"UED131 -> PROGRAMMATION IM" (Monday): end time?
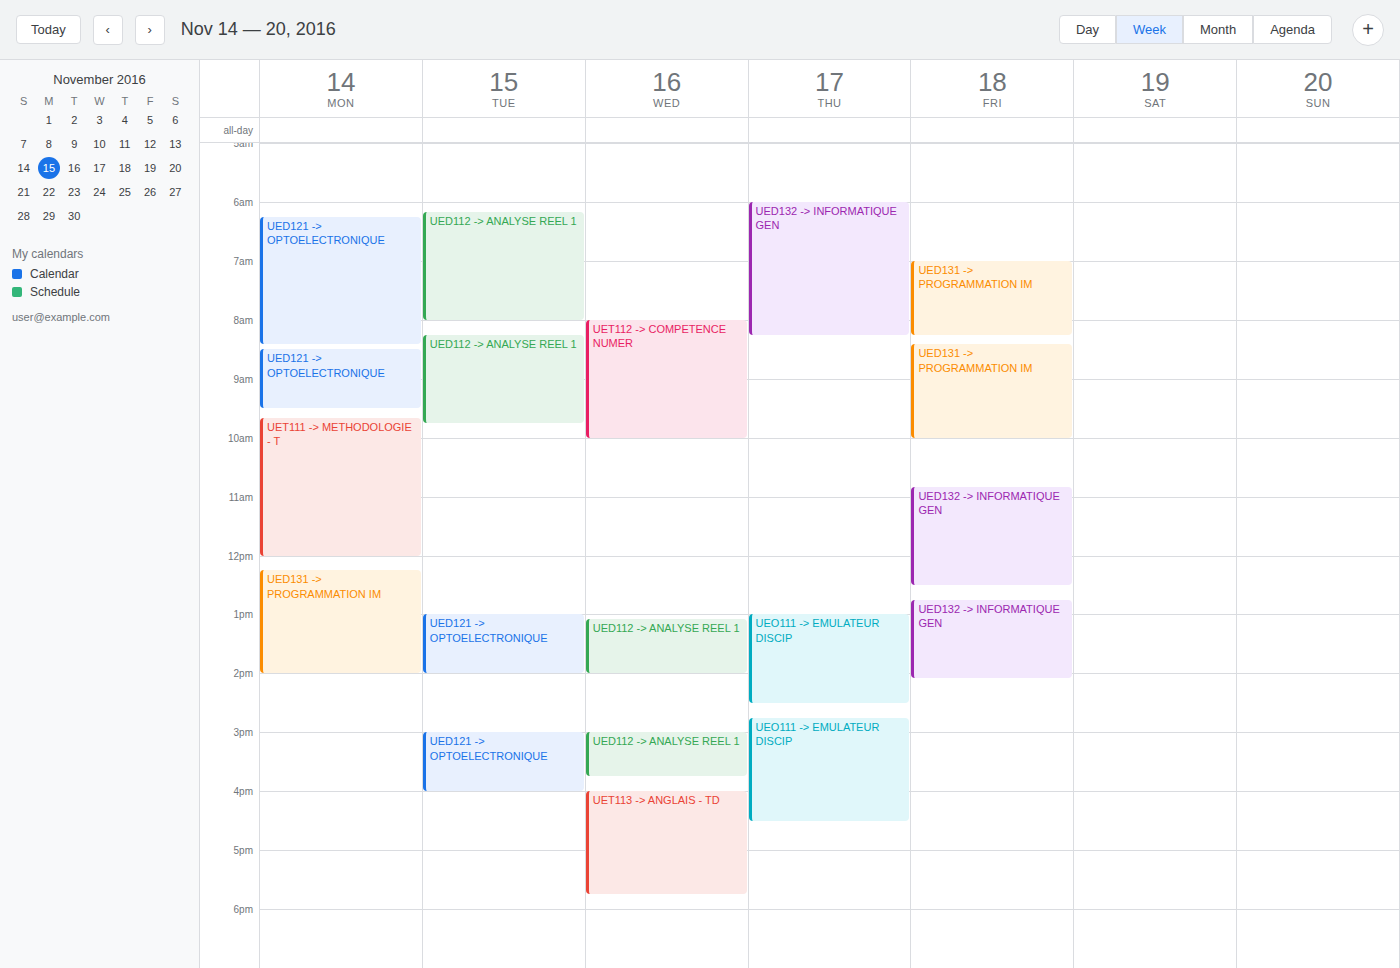
2:00 PM